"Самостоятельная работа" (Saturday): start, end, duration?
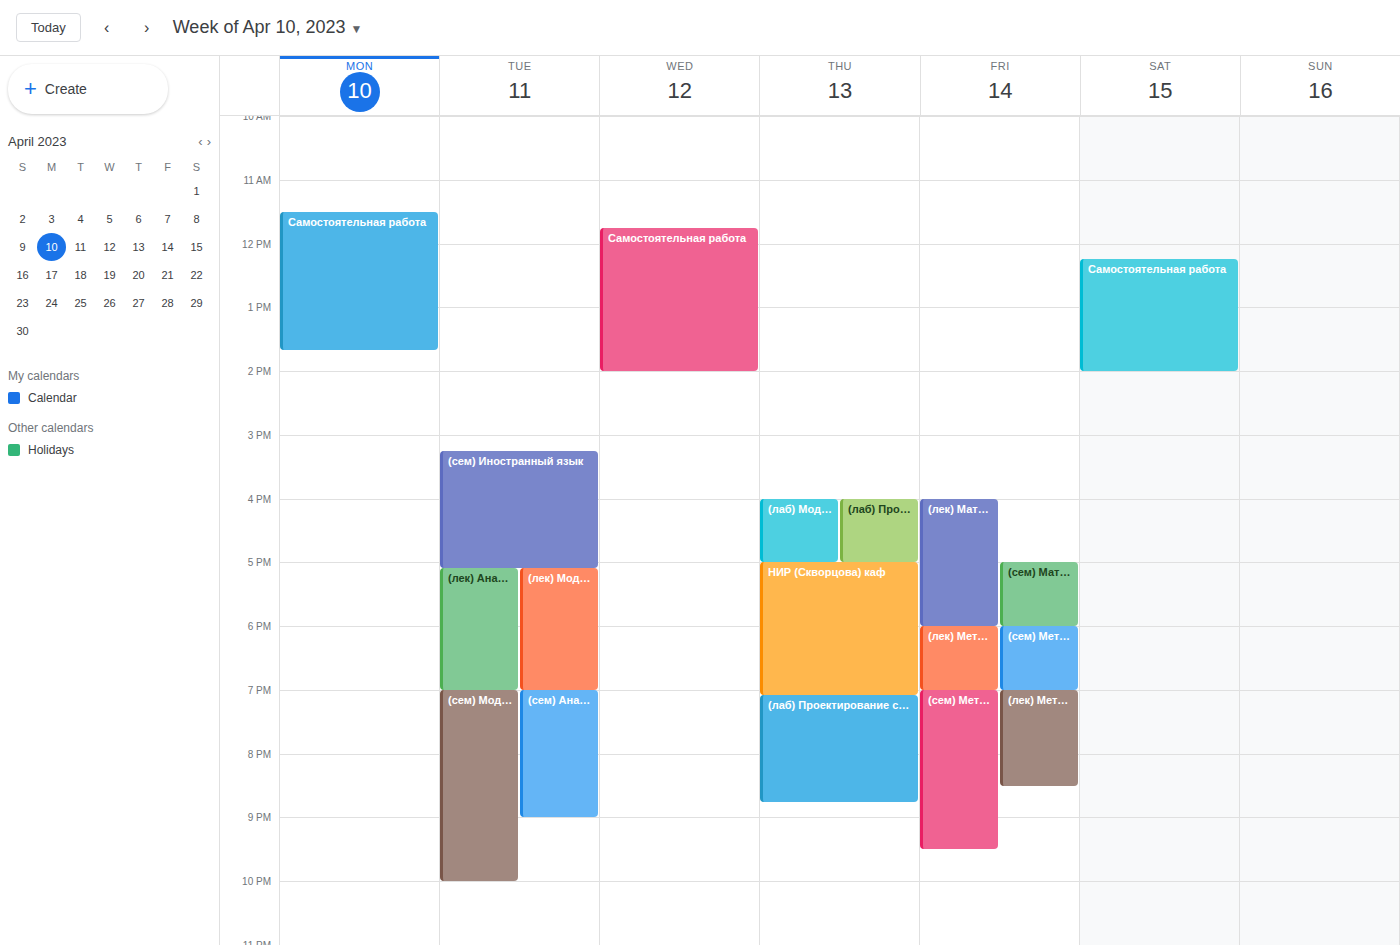
12:15 PM to 2:00 PM, 1 hour 45 minutes